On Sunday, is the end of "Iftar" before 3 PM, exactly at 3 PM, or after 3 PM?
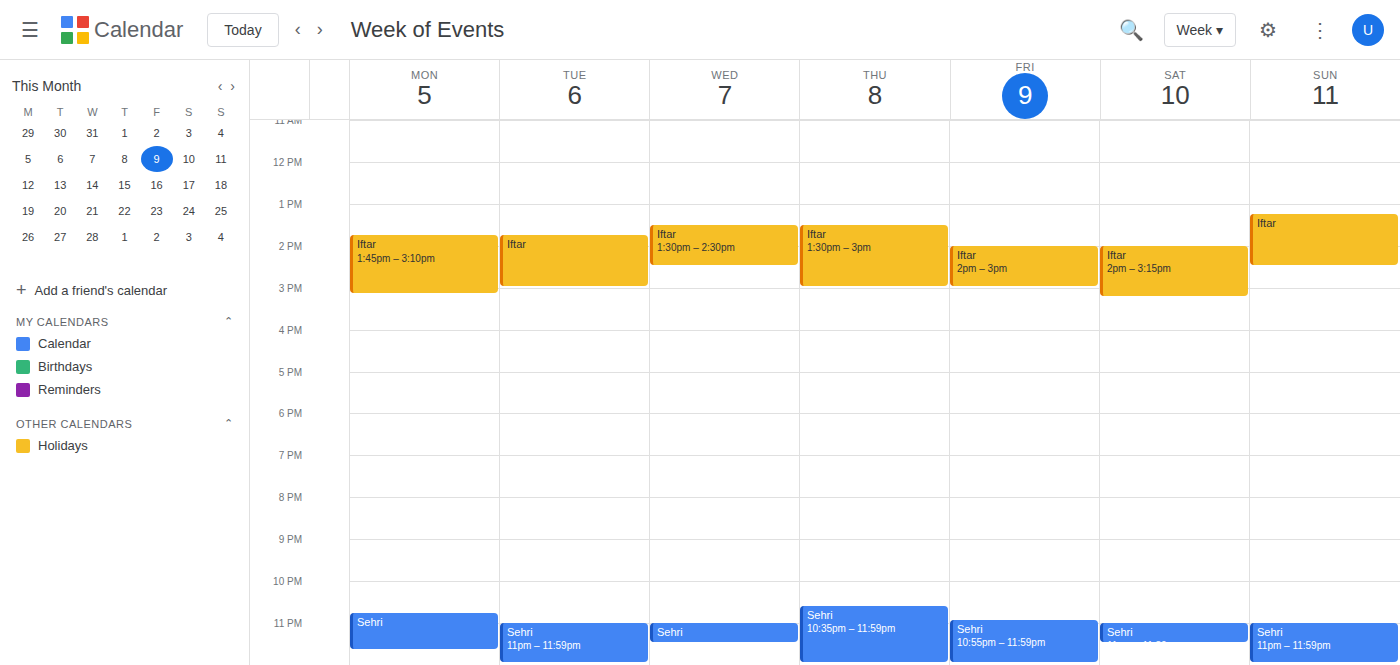
2:30 PM -- before 3 PM, 30 minutes above the 3 PM line.